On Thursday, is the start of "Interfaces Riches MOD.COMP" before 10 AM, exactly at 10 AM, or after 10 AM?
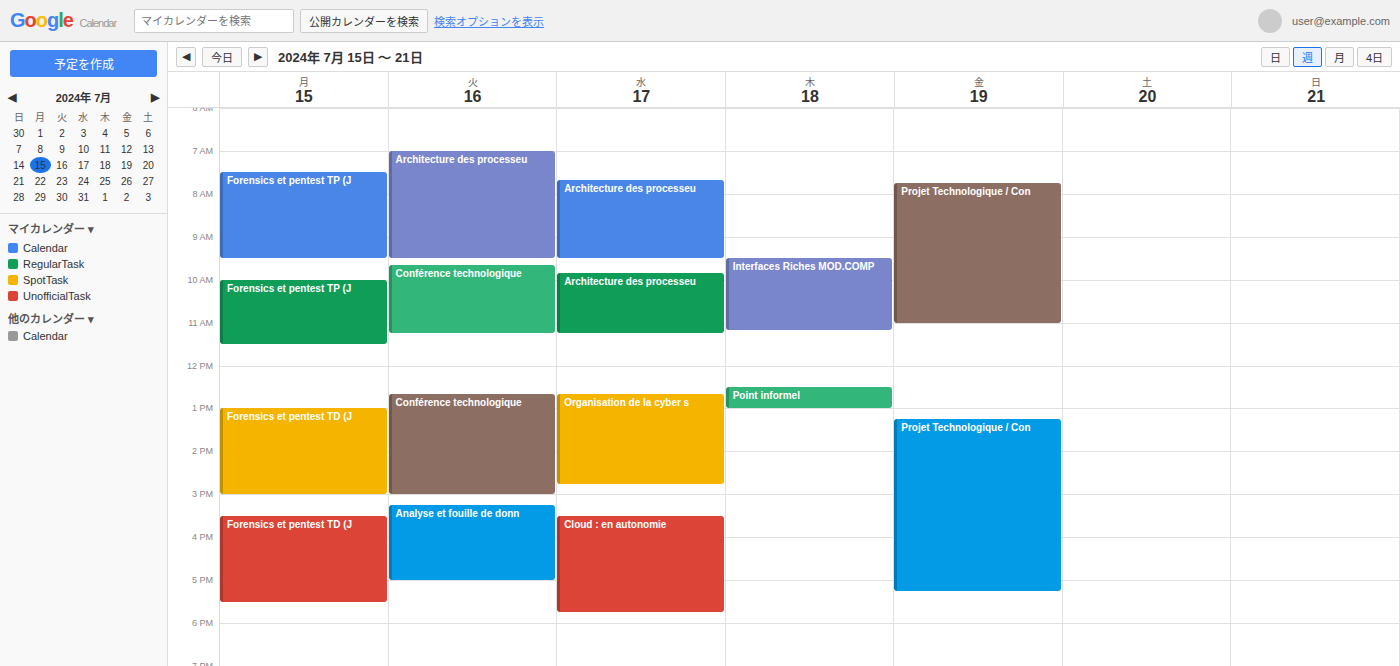
9:30 AM -- before 10 AM, 30 minutes above the 10 AM line.